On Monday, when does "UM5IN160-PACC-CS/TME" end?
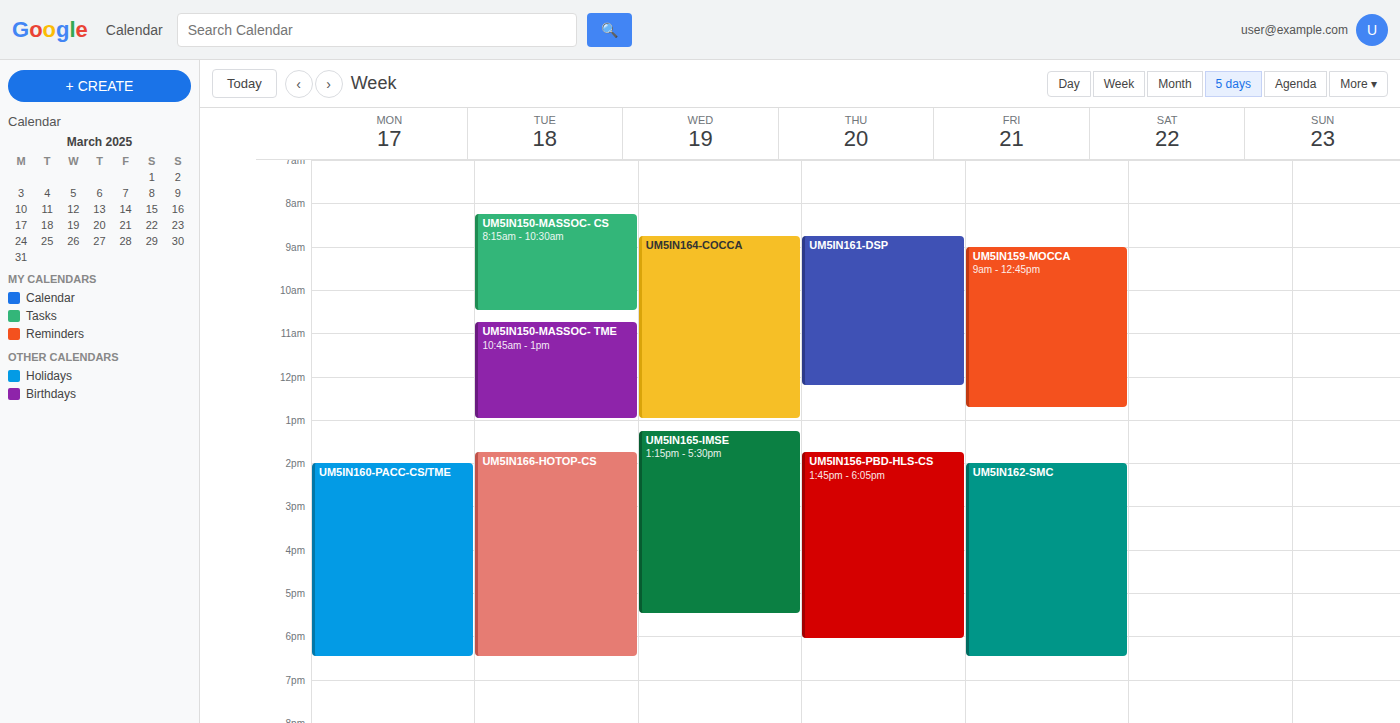
6:30 PM